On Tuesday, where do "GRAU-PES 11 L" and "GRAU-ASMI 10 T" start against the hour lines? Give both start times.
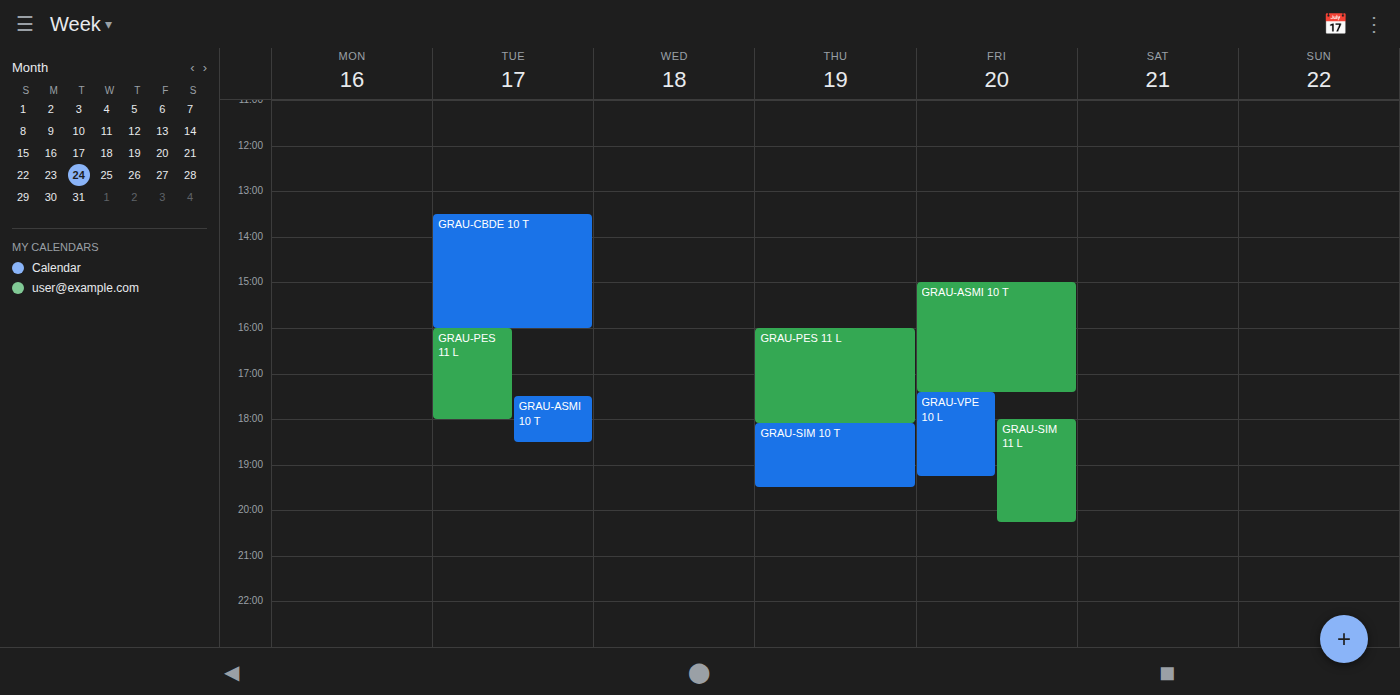
"GRAU-PES 11 L": 4:00 PM, exactly on the 4 PM line. "GRAU-ASMI 10 T": 5:30 PM, halfway between the 5 PM and 6 PM lines.